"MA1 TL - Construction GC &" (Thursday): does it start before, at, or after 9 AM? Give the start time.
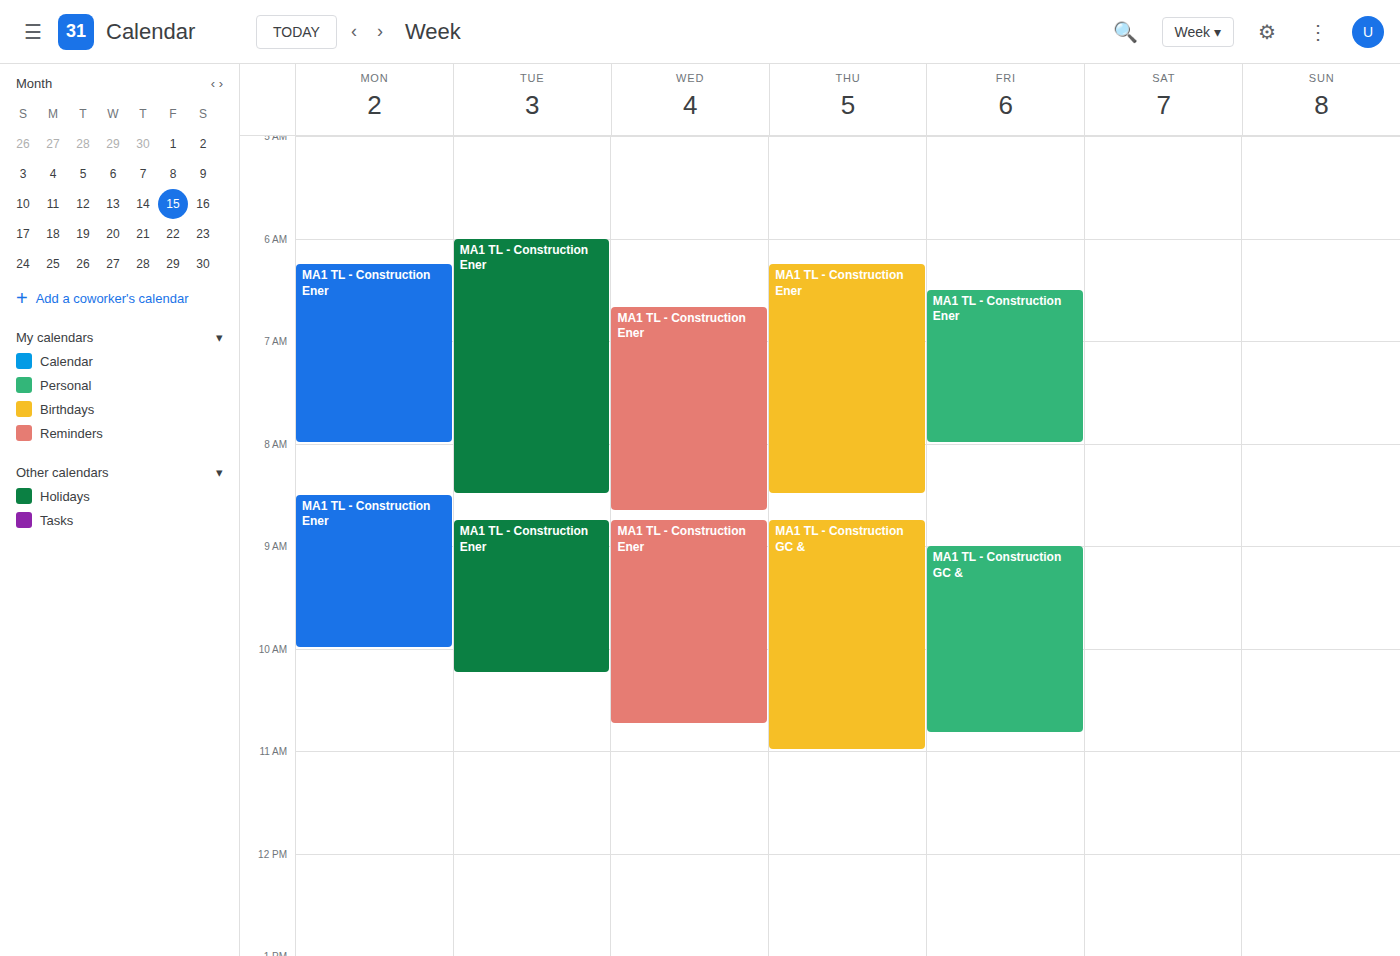
8:45 AM -- before 9 AM, 15 minutes above the 9 AM line.